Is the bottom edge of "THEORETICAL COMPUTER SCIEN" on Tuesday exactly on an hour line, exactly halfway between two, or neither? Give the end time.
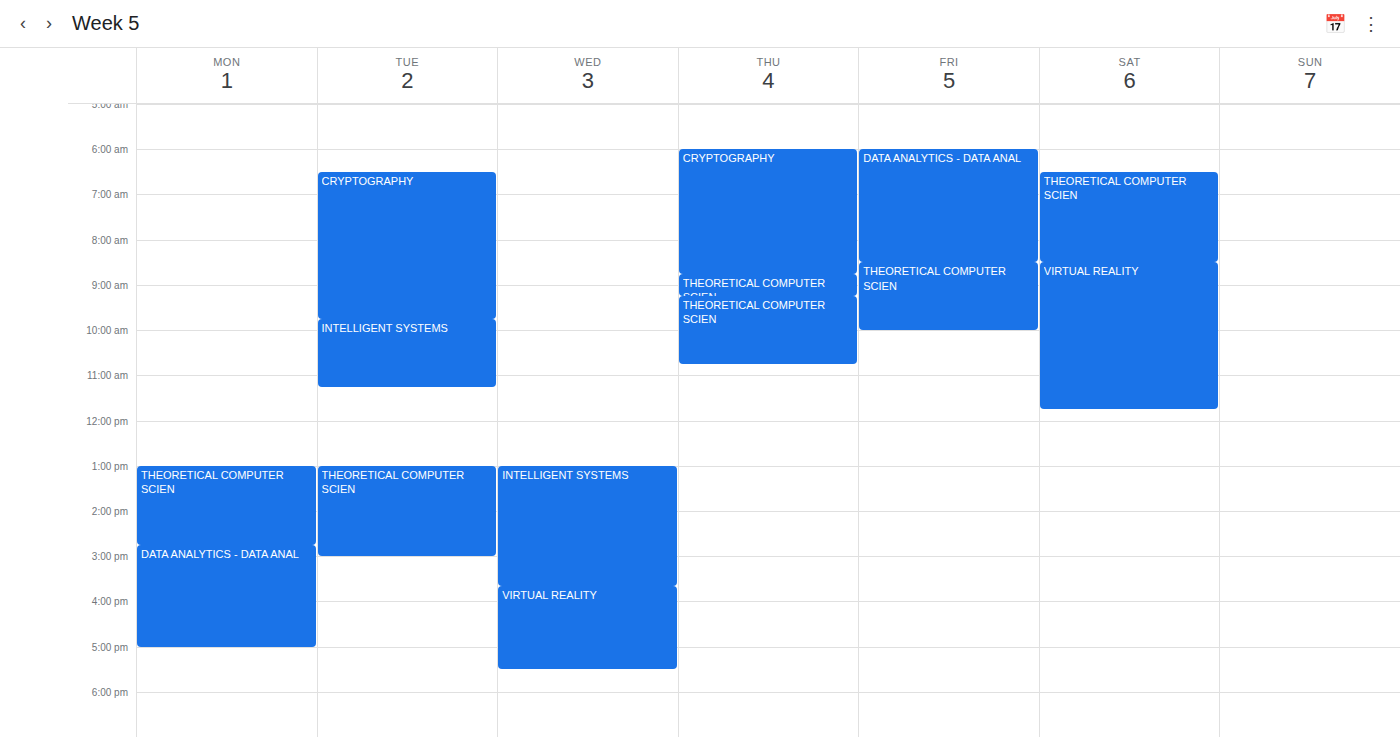
3:00 PM -- exactly on the 3 PM line.